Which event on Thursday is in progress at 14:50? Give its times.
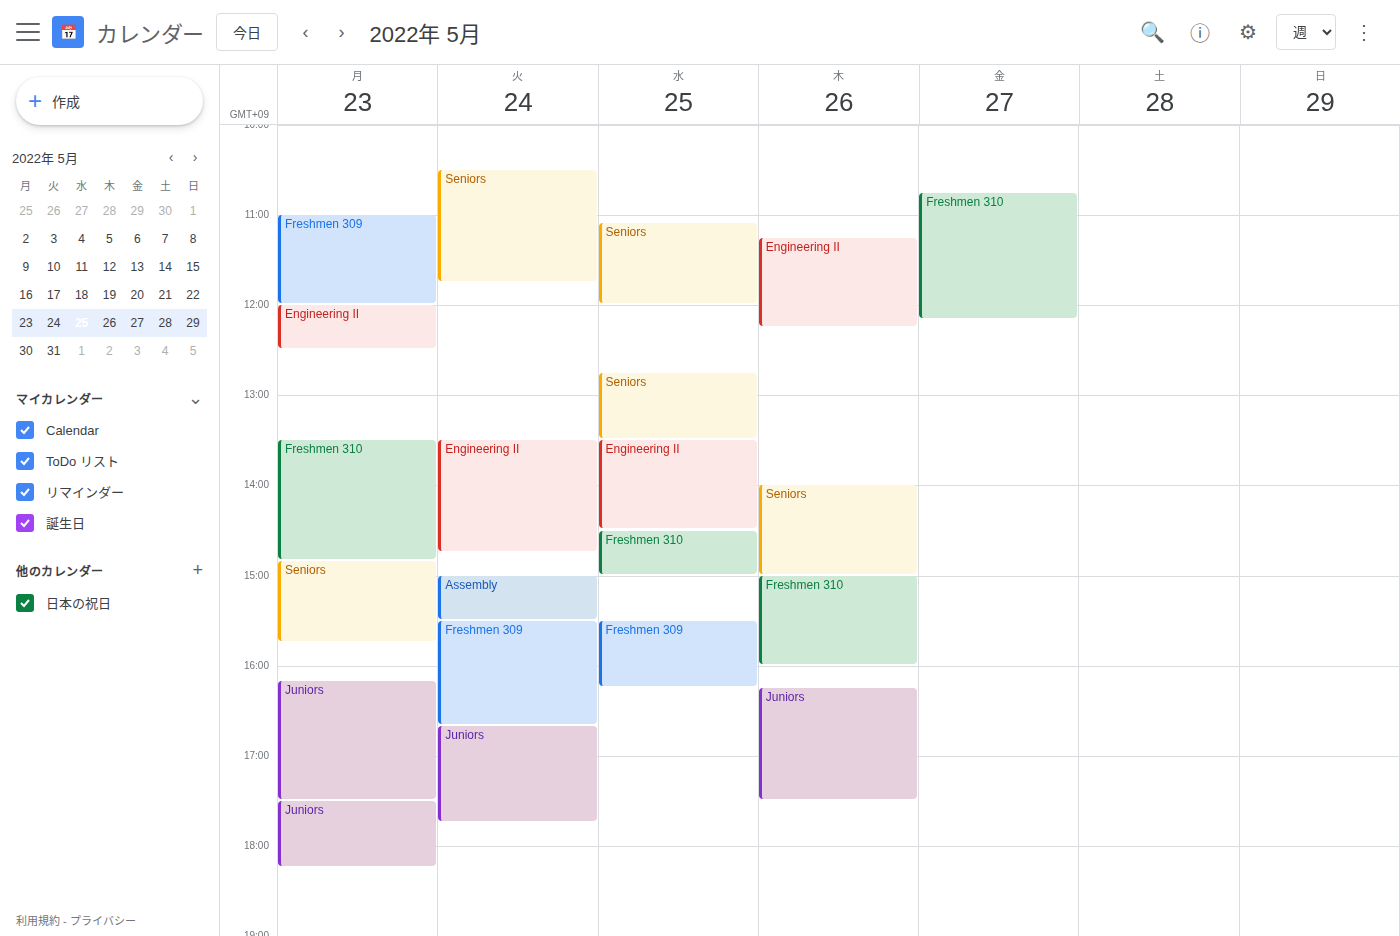
"Seniors", 14:00 to 15:00